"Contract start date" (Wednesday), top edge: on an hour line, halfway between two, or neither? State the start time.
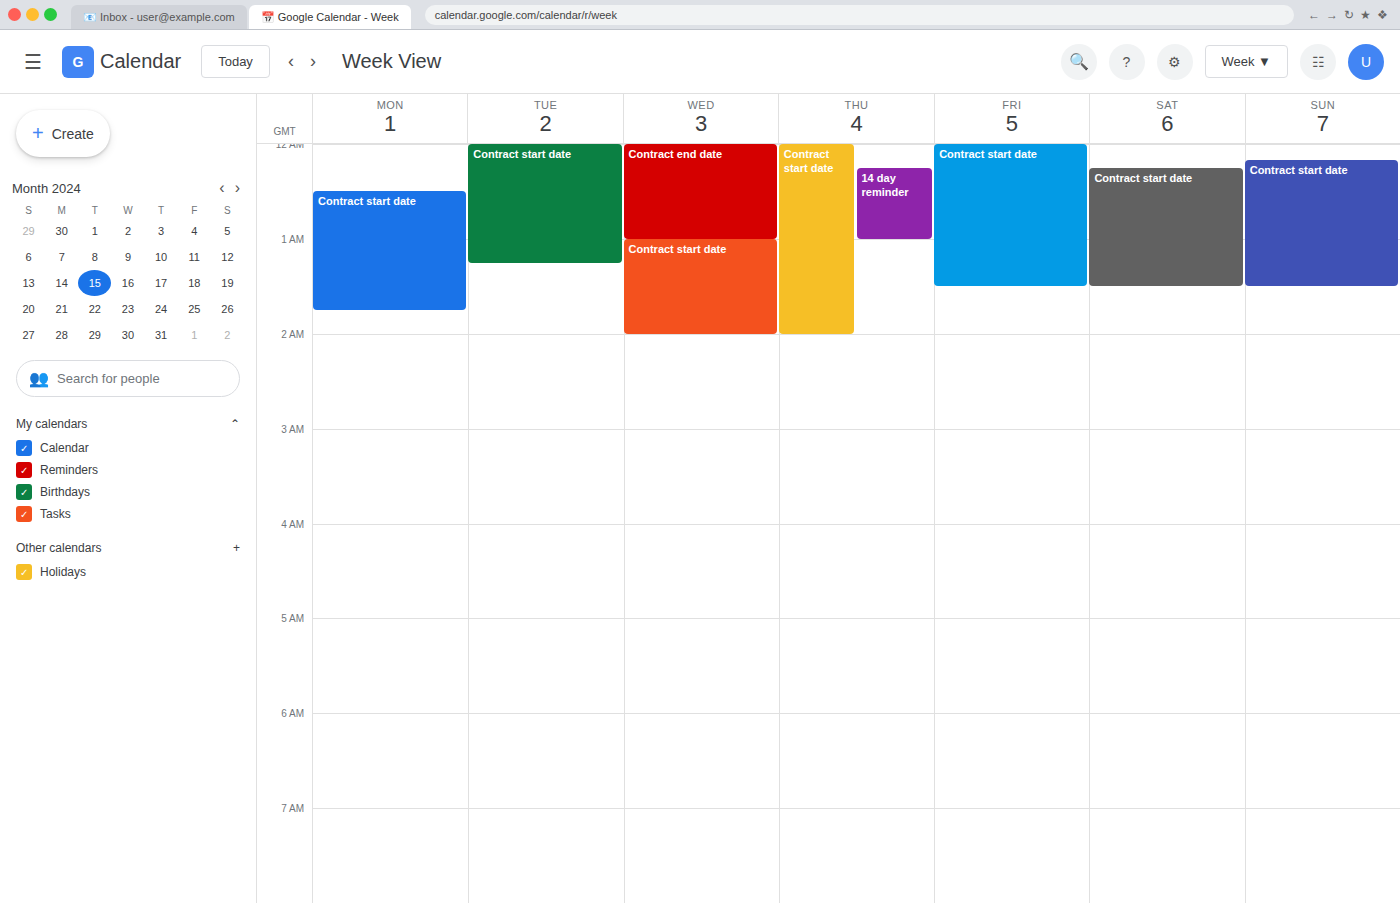
1:00 AM -- exactly on the 1 AM line.